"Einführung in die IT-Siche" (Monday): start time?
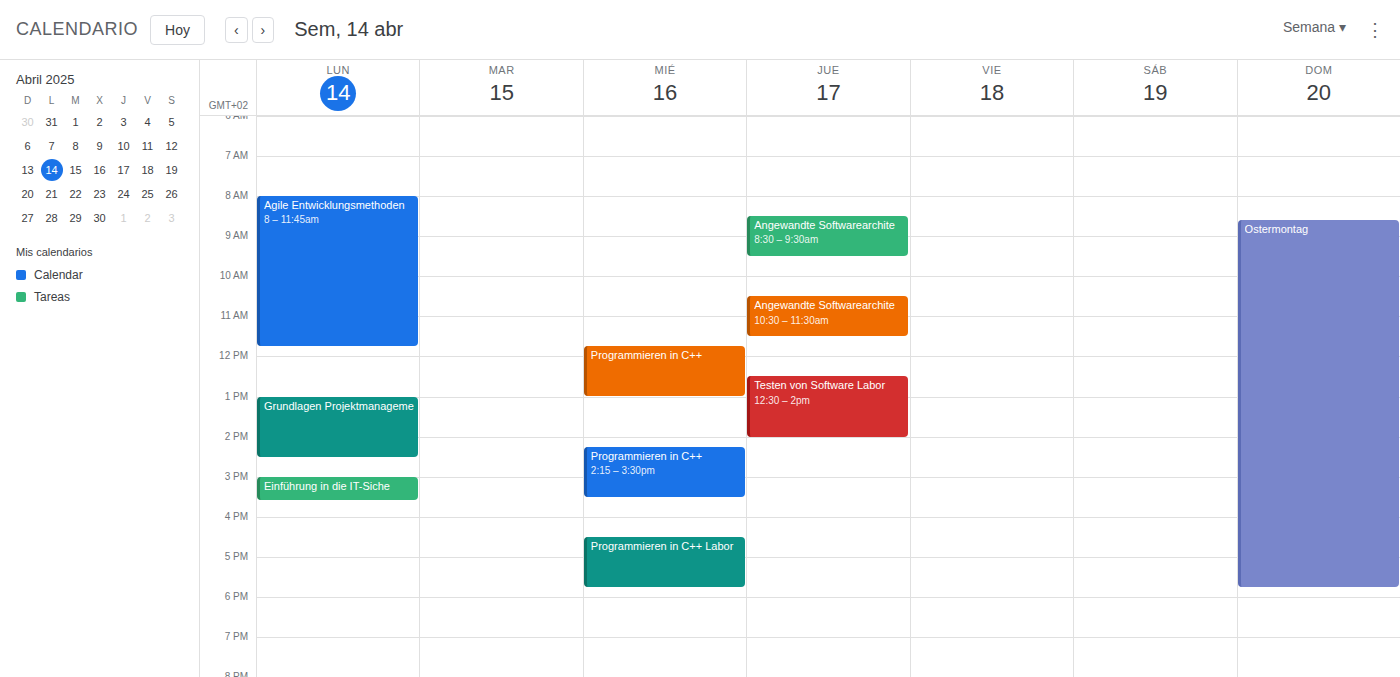
3:00 PM